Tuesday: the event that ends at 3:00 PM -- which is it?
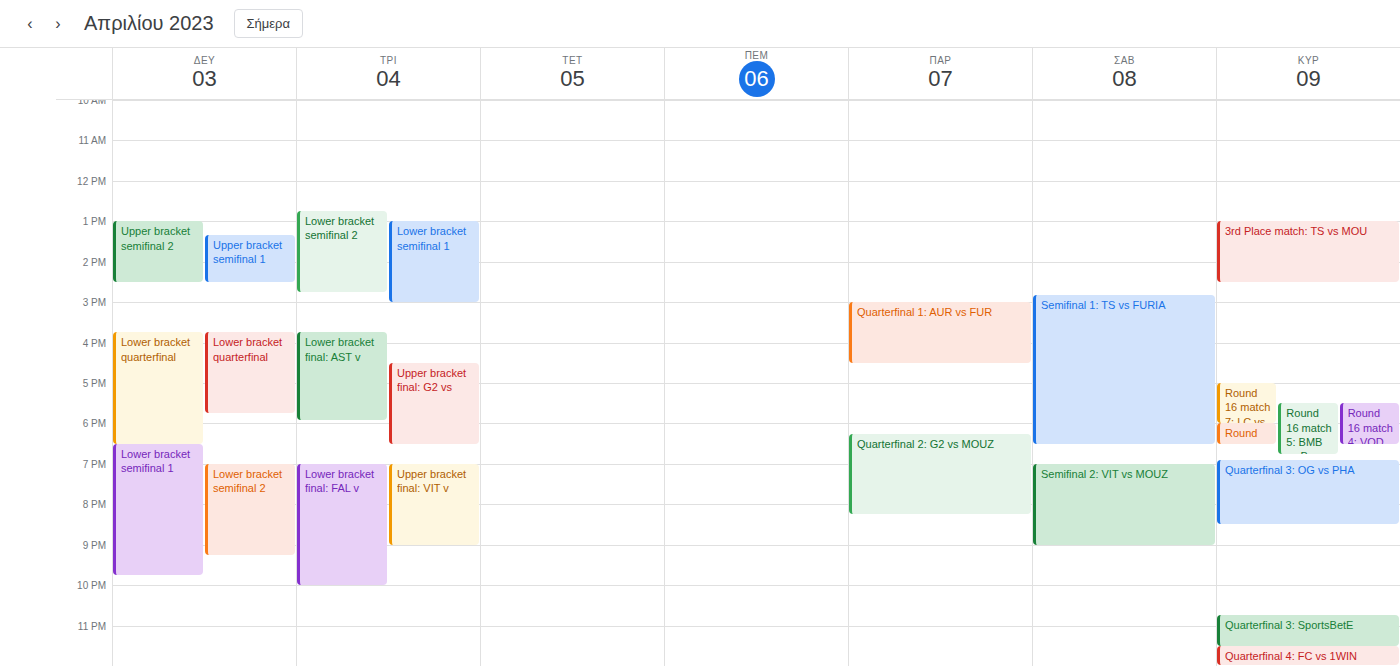
"Lower bracket semifinal 1"